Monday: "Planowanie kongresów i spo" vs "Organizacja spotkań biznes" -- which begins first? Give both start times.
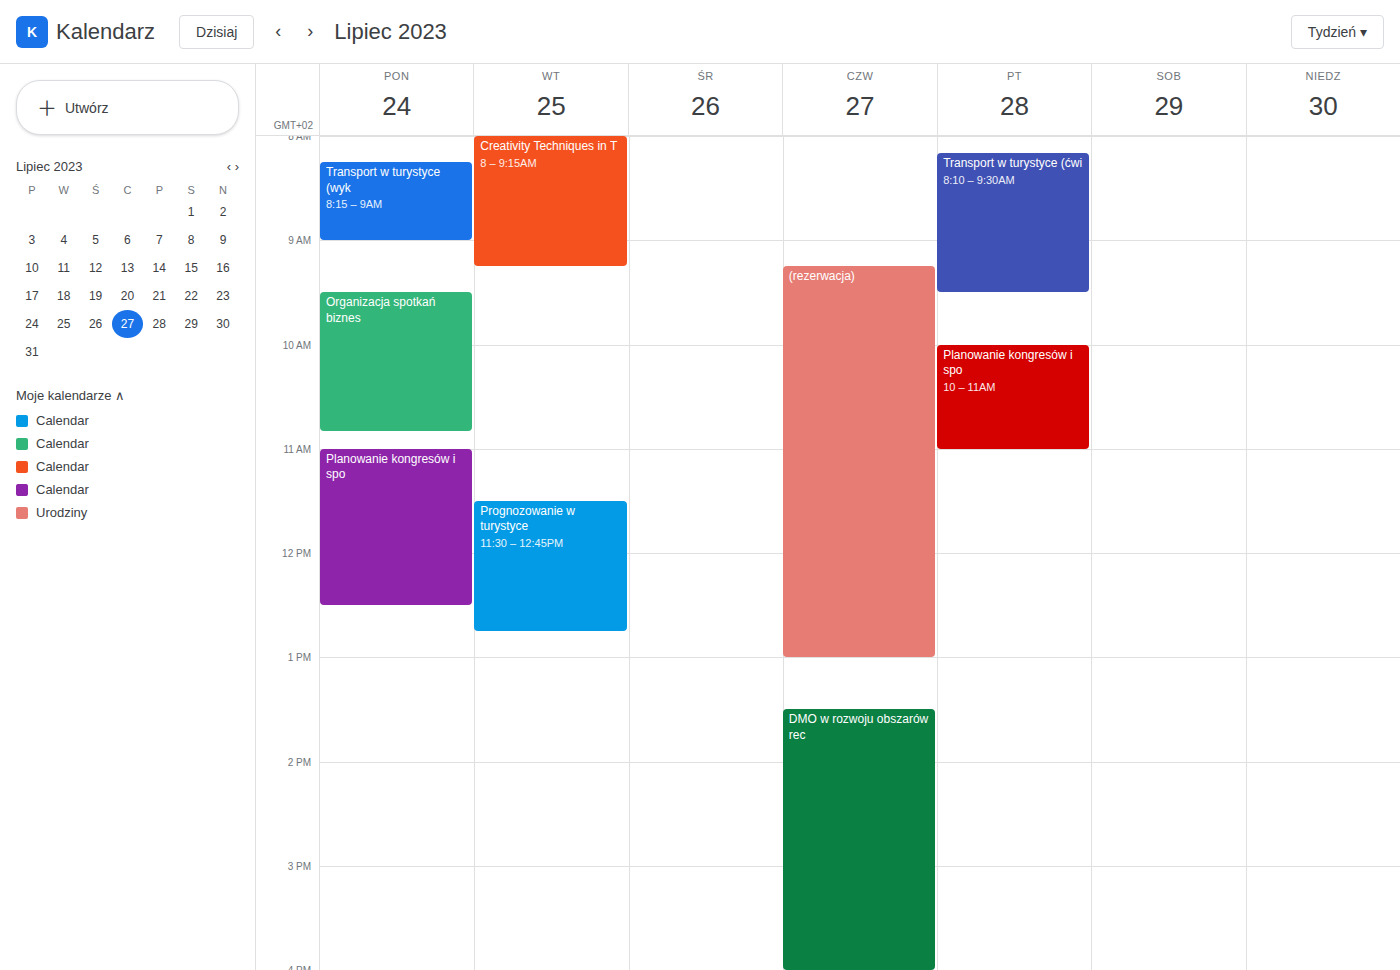
"Organizacja spotkań biznes" 09:30; "Planowanie kongresów i spo" 11:00.